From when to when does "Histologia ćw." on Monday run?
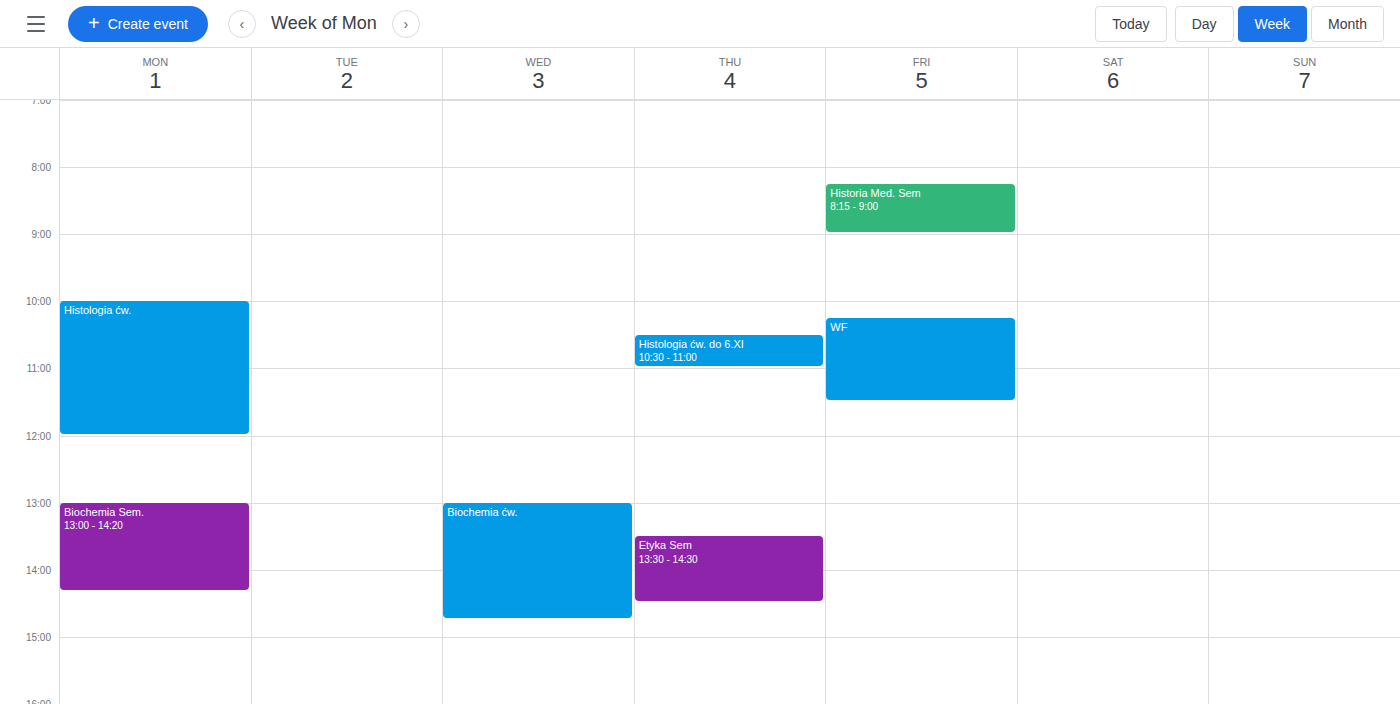
10:00 AM to 12:00 PM